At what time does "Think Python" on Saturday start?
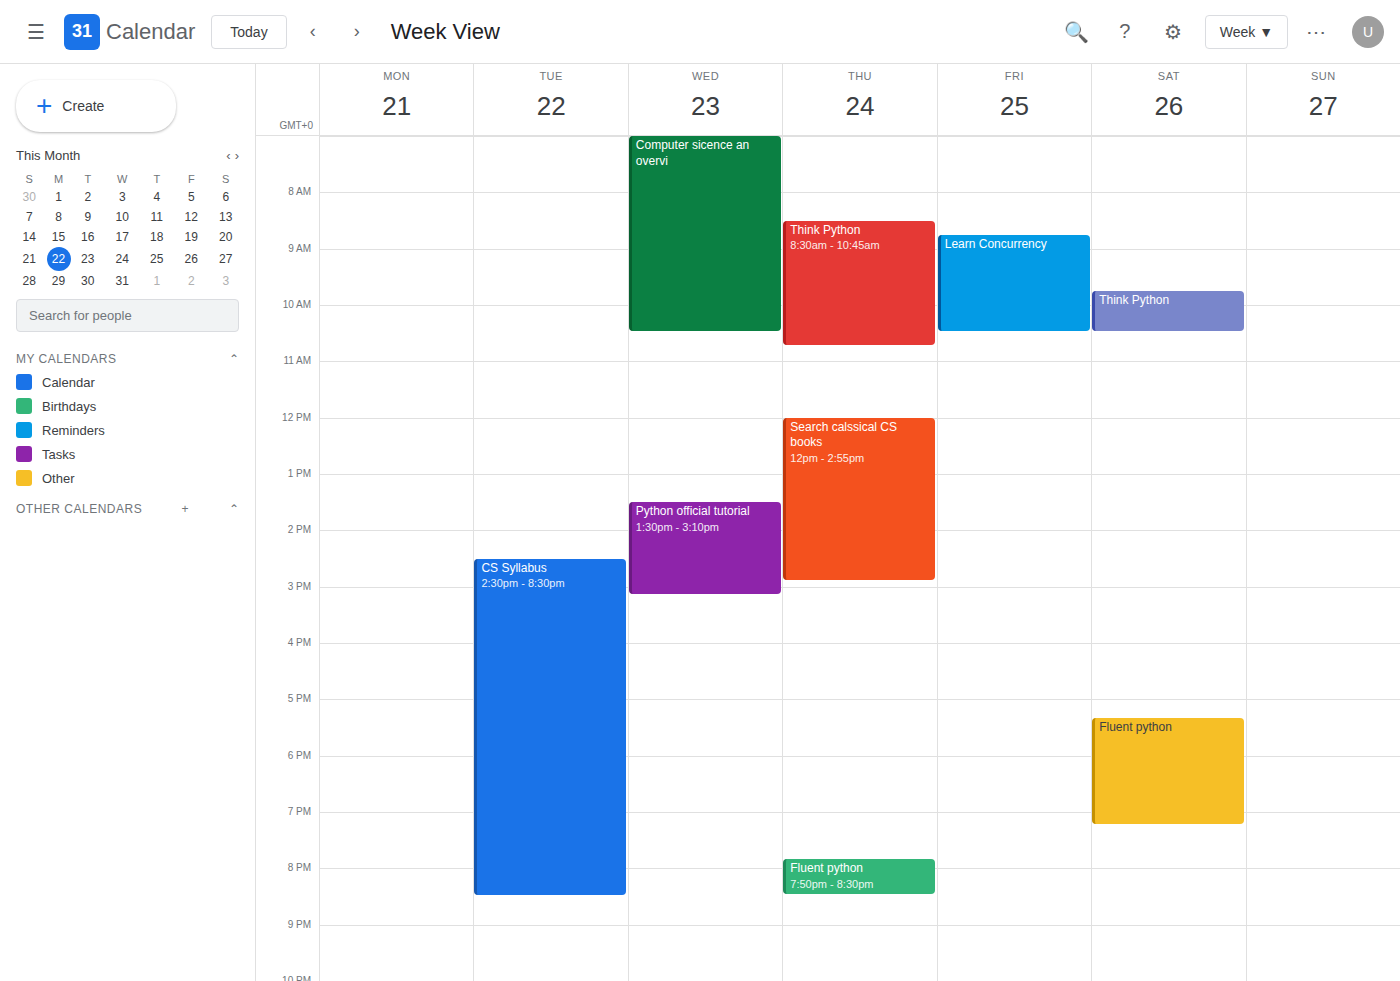
9:45 AM